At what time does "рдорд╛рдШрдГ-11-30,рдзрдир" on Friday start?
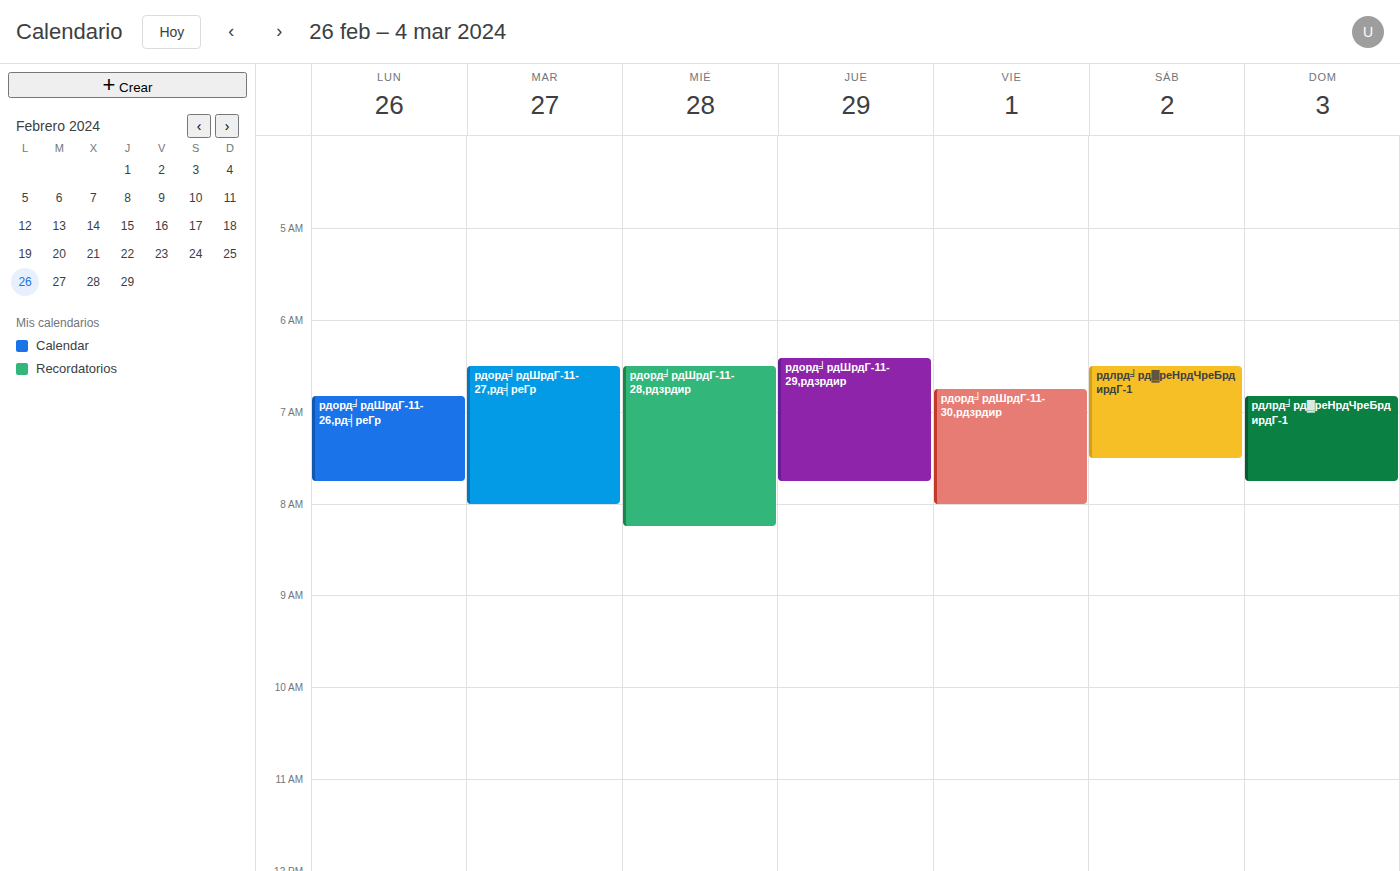
6:45 AM